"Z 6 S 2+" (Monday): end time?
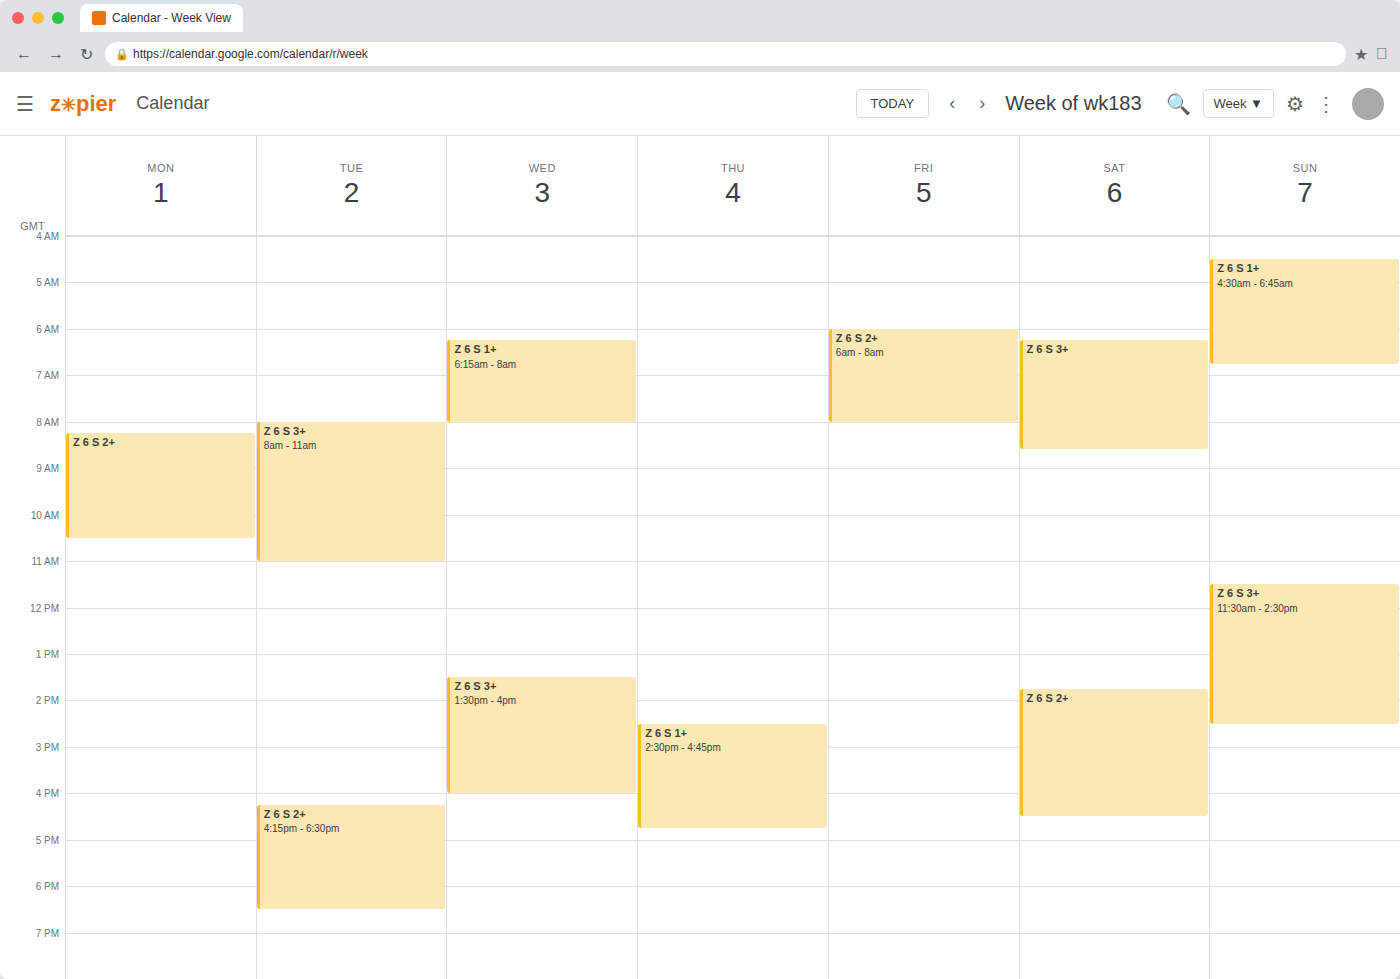
10:30 AM